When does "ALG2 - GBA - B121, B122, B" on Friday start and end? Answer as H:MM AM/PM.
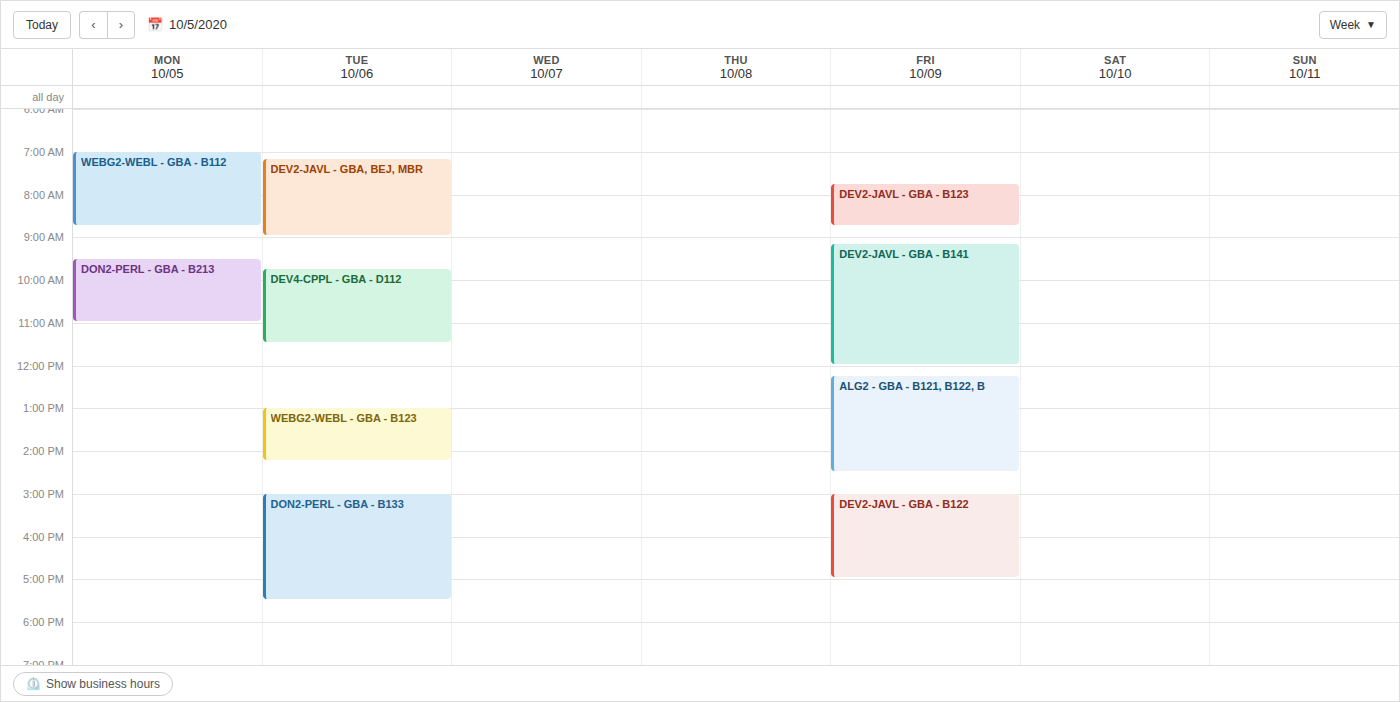
12:15 PM to 2:30 PM